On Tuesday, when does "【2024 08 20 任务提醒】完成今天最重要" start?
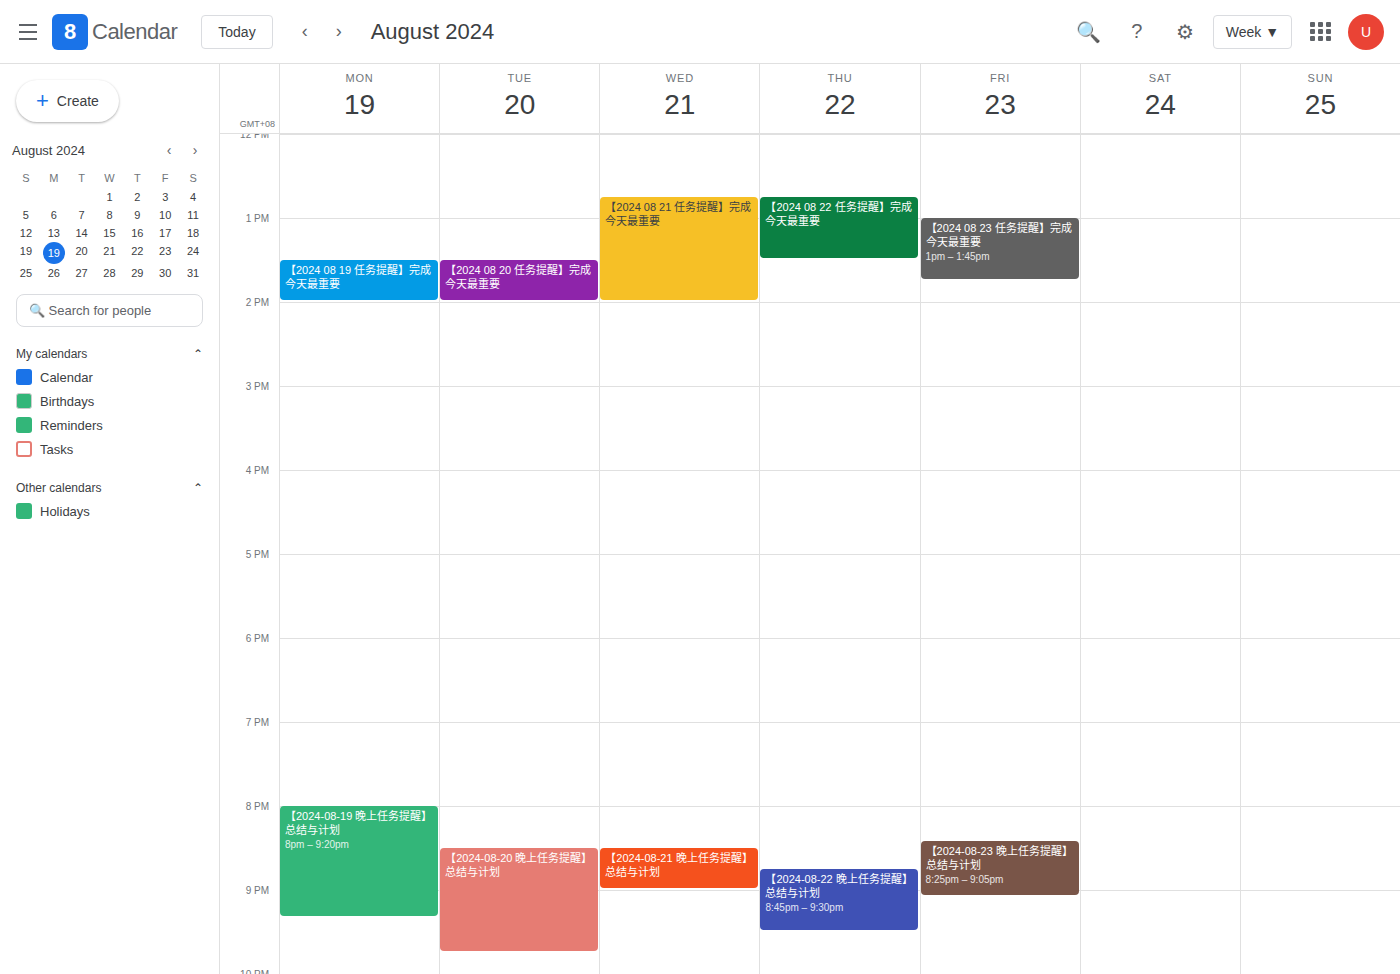
1:30 PM